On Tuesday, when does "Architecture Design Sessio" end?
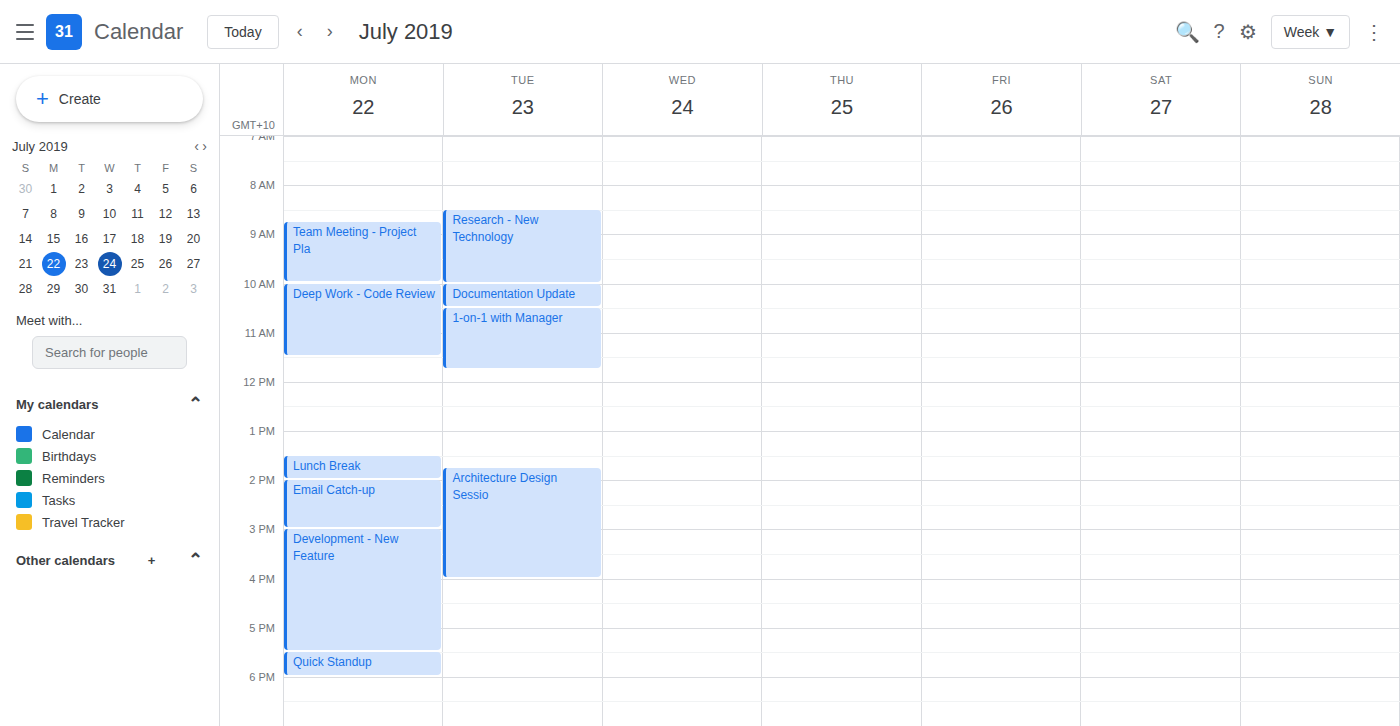
4:00 PM